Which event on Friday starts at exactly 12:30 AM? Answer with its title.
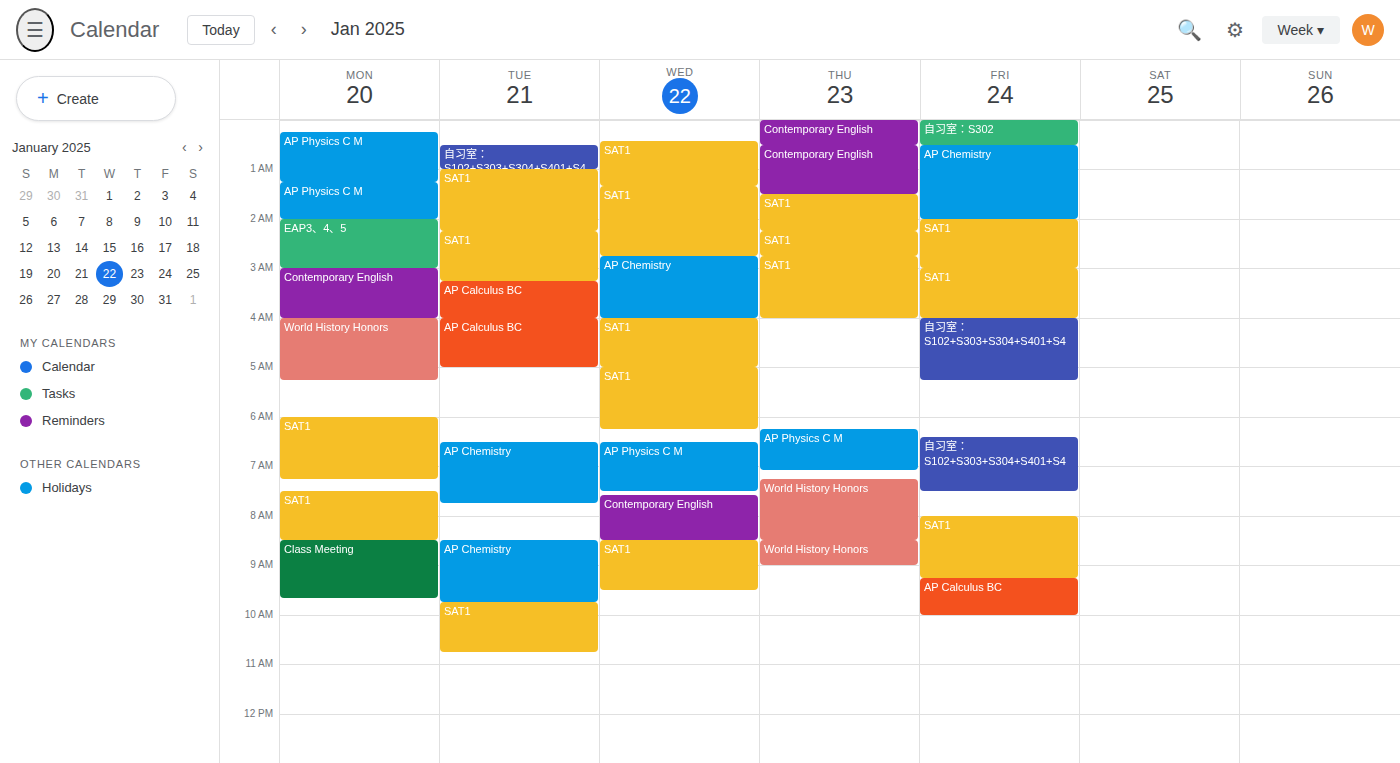
"AP Chemistry"